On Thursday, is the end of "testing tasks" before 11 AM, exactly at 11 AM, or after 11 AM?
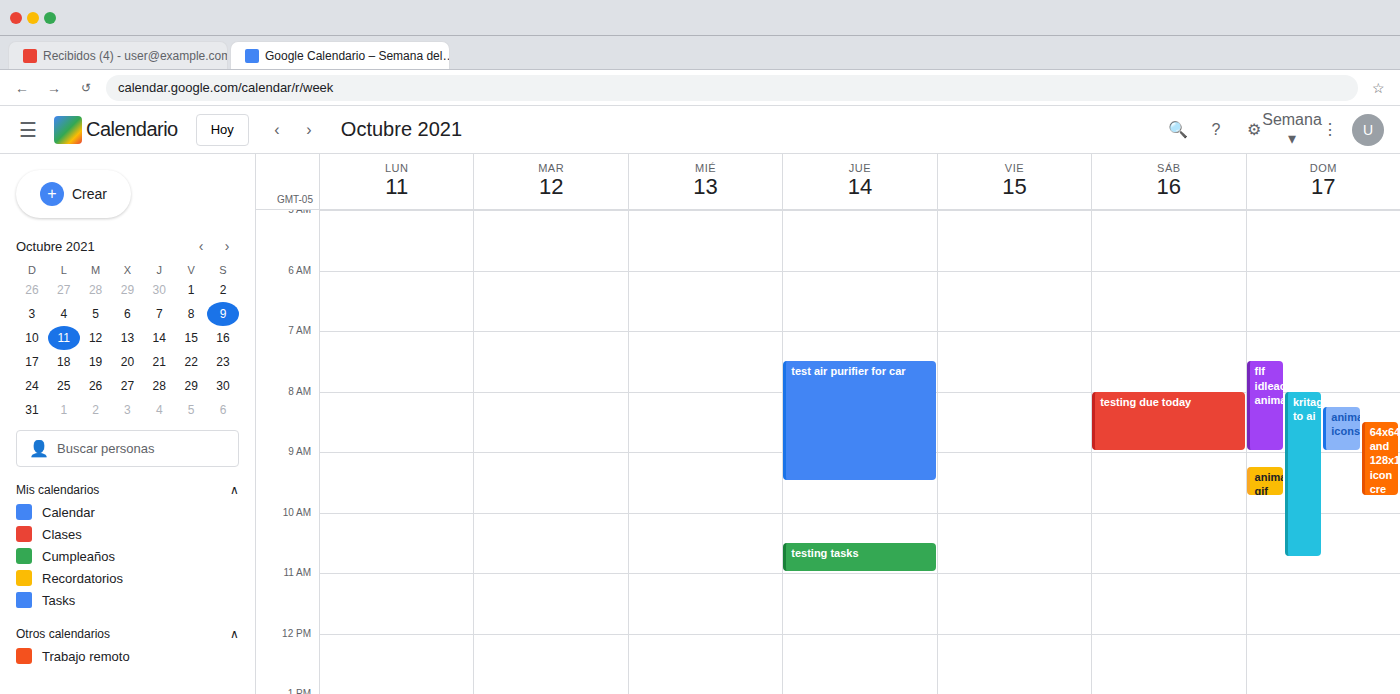
11:00 AM -- exactly at 11 AM, on the 11 AM line.